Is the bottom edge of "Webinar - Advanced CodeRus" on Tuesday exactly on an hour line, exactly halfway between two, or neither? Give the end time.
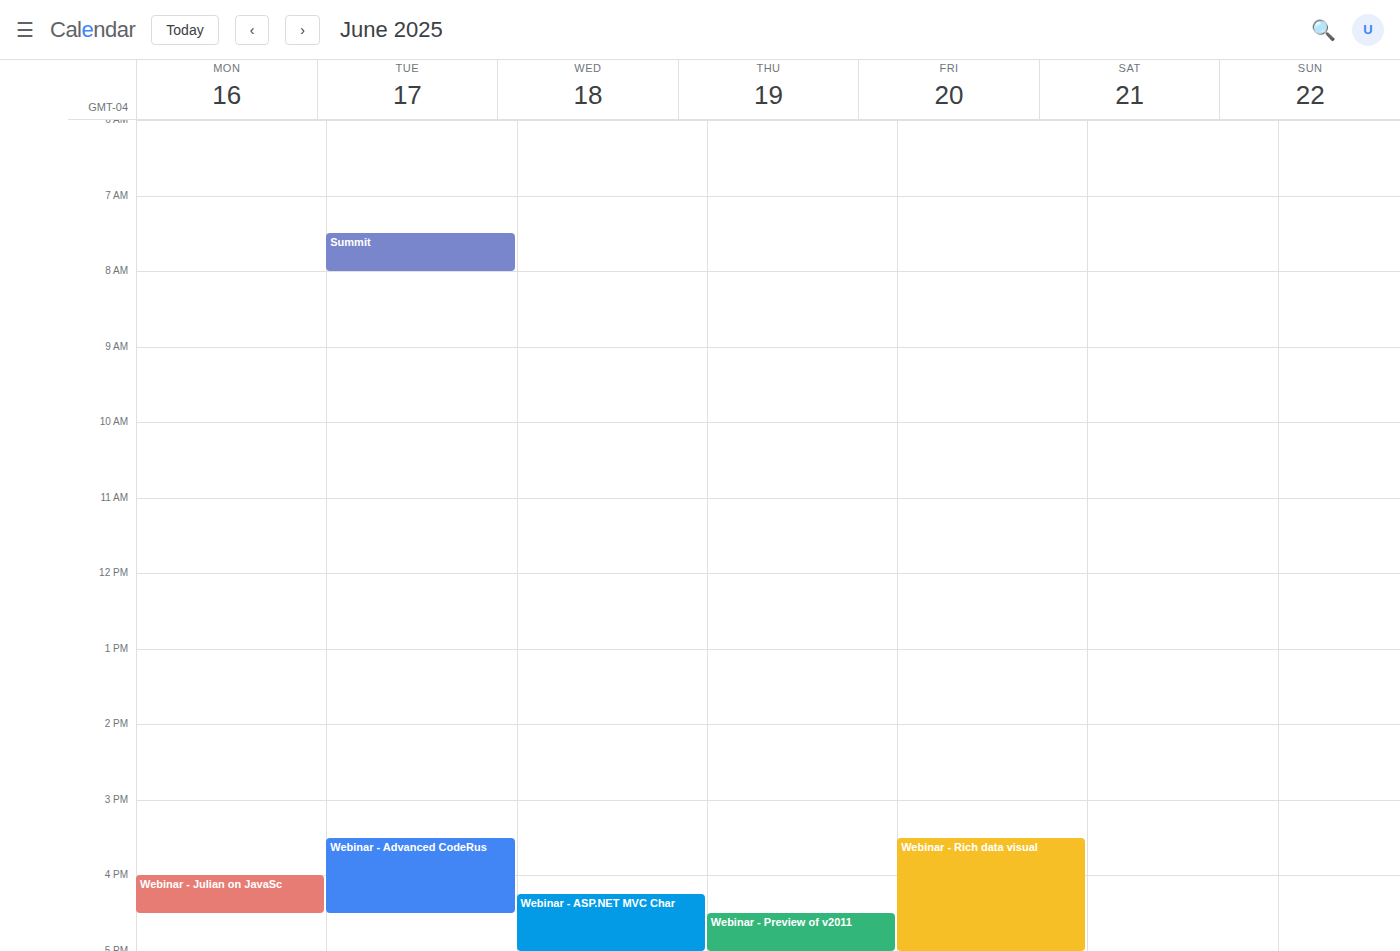
4:30 PM -- halfway between the 4 PM and 5 PM lines.